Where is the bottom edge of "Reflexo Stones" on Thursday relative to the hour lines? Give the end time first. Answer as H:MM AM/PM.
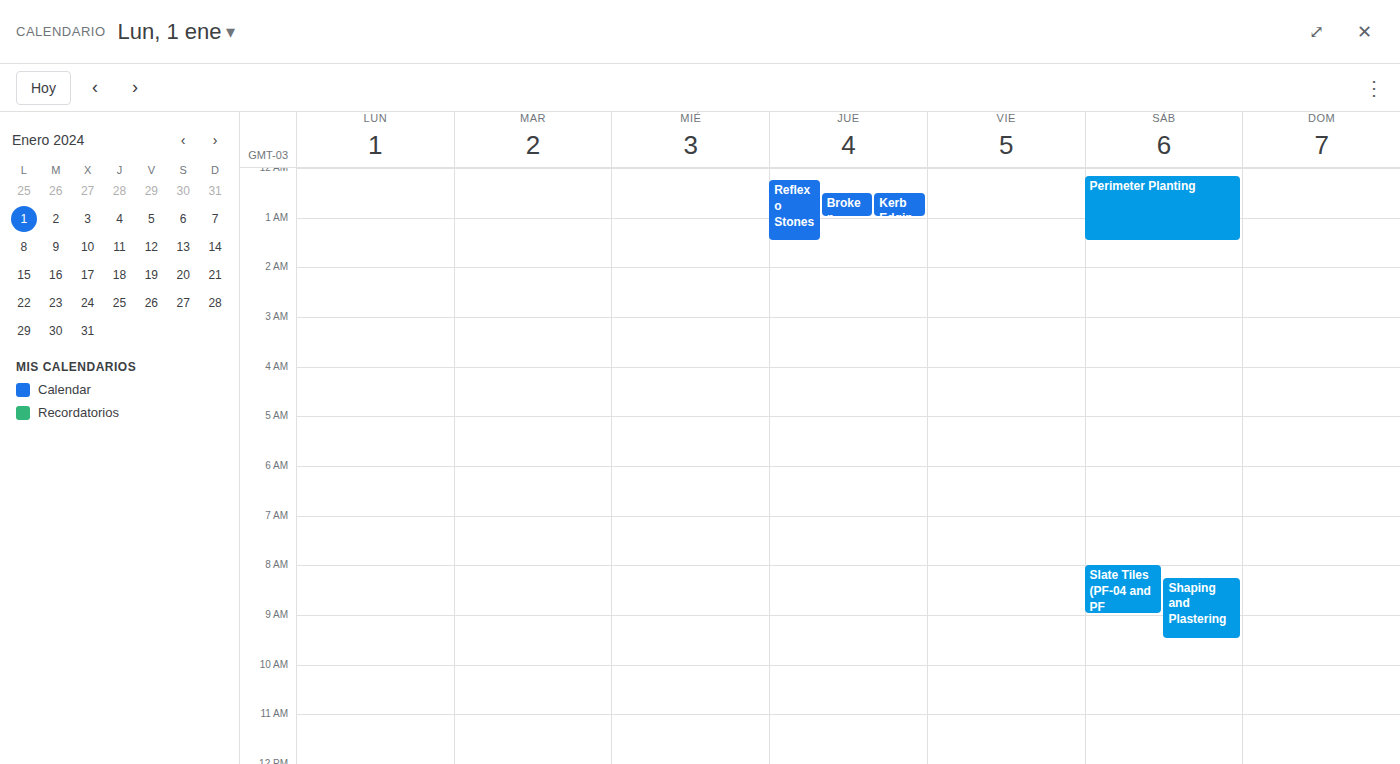
1:30 AM -- halfway between the 1 AM and 2 AM lines.